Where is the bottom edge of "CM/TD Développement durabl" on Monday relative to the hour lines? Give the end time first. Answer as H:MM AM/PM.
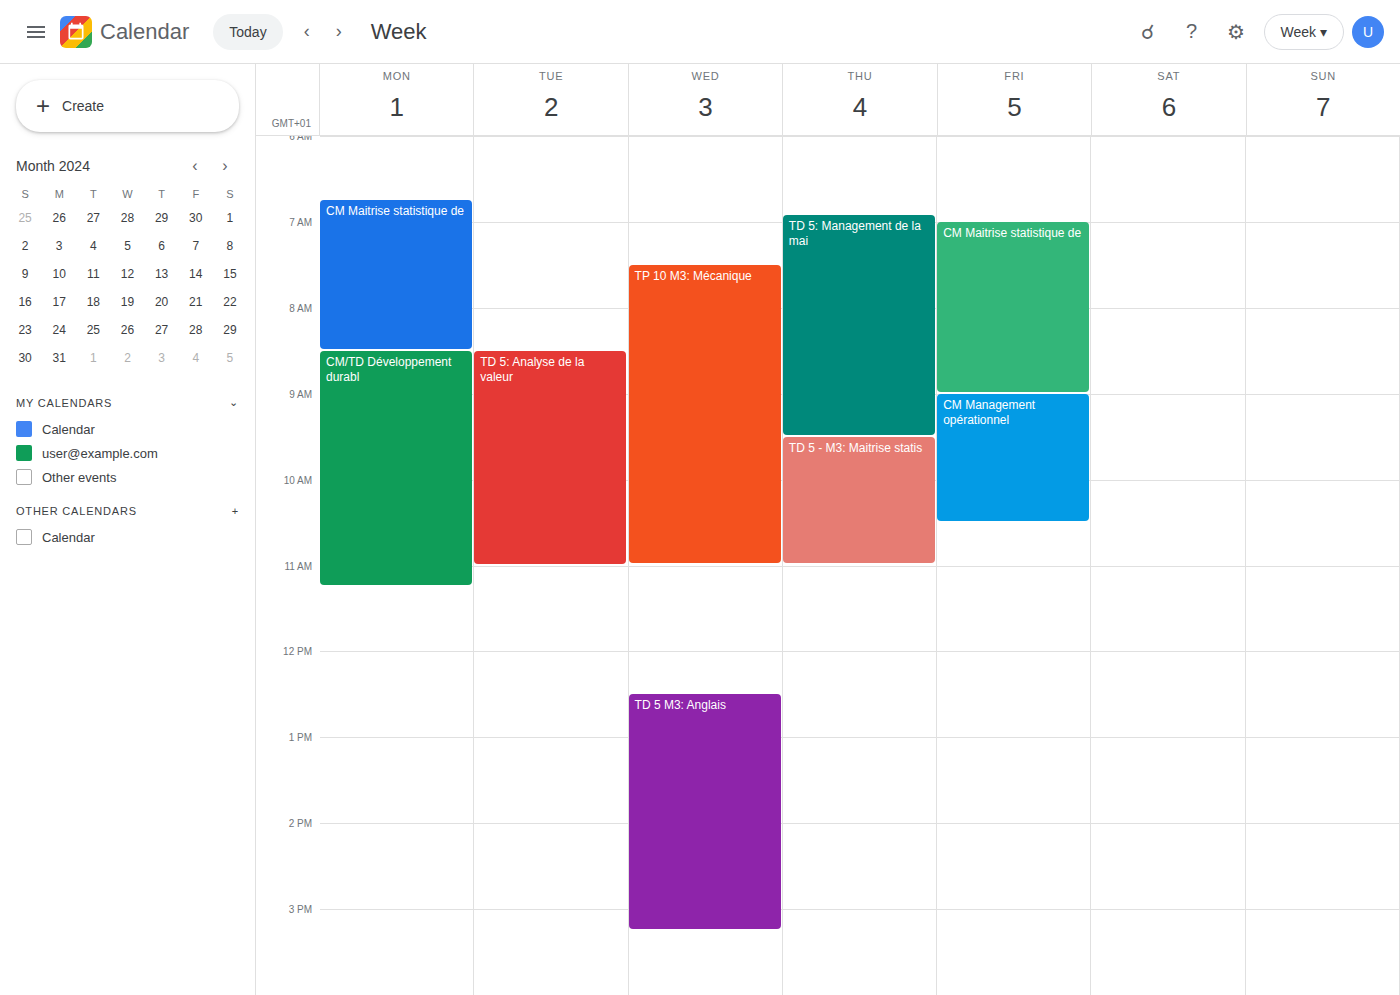
11:15 AM -- neither: a quarter of the way from the 11 AM line to the 12 PM line.